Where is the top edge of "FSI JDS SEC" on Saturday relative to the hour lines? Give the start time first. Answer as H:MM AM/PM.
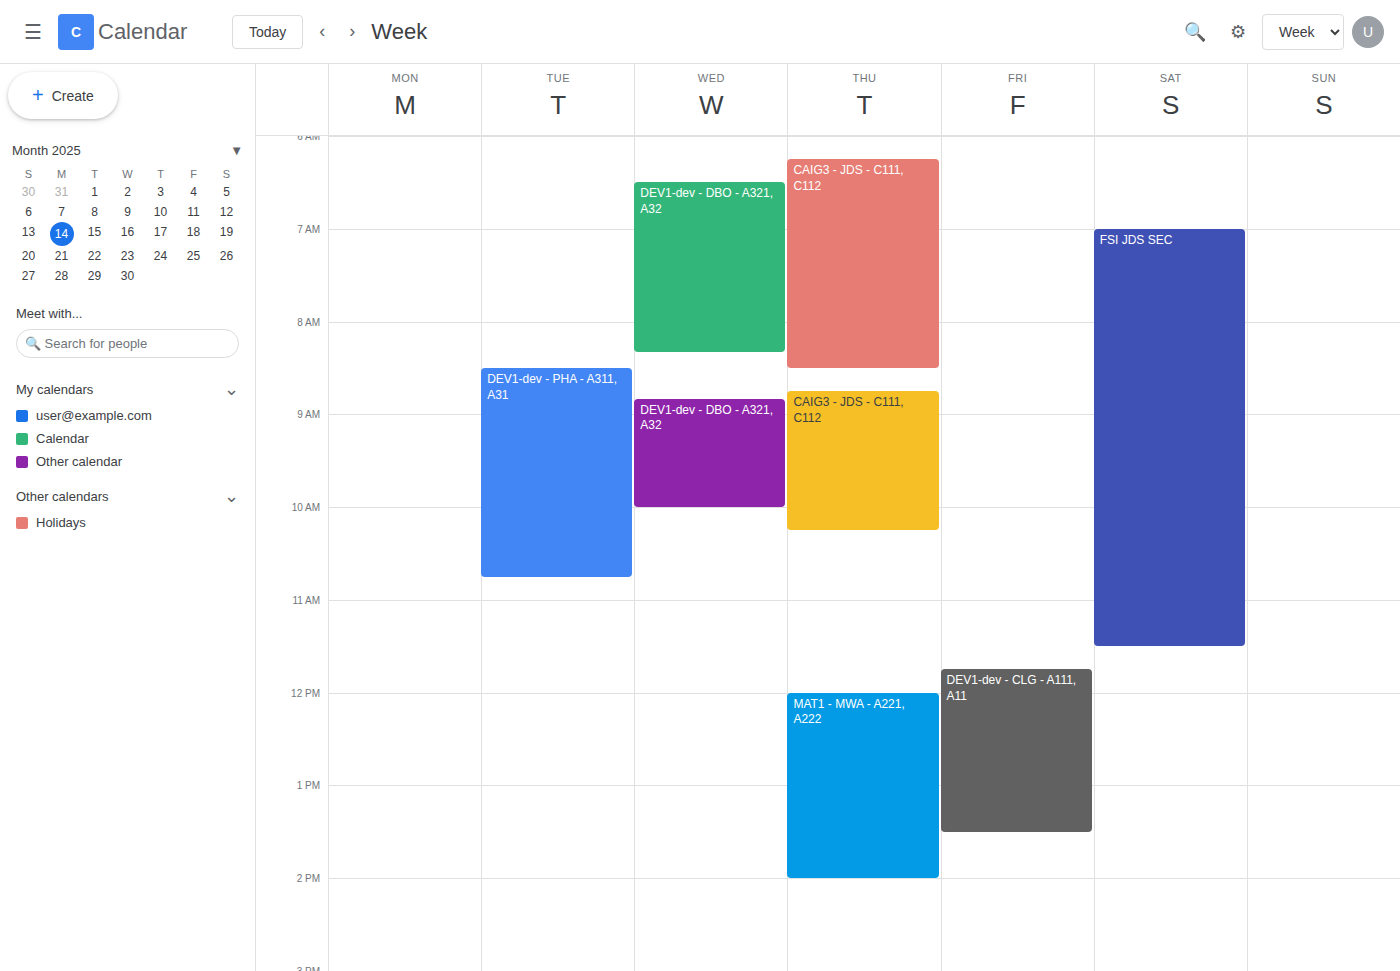
7:00 AM -- exactly on the 7 AM line.